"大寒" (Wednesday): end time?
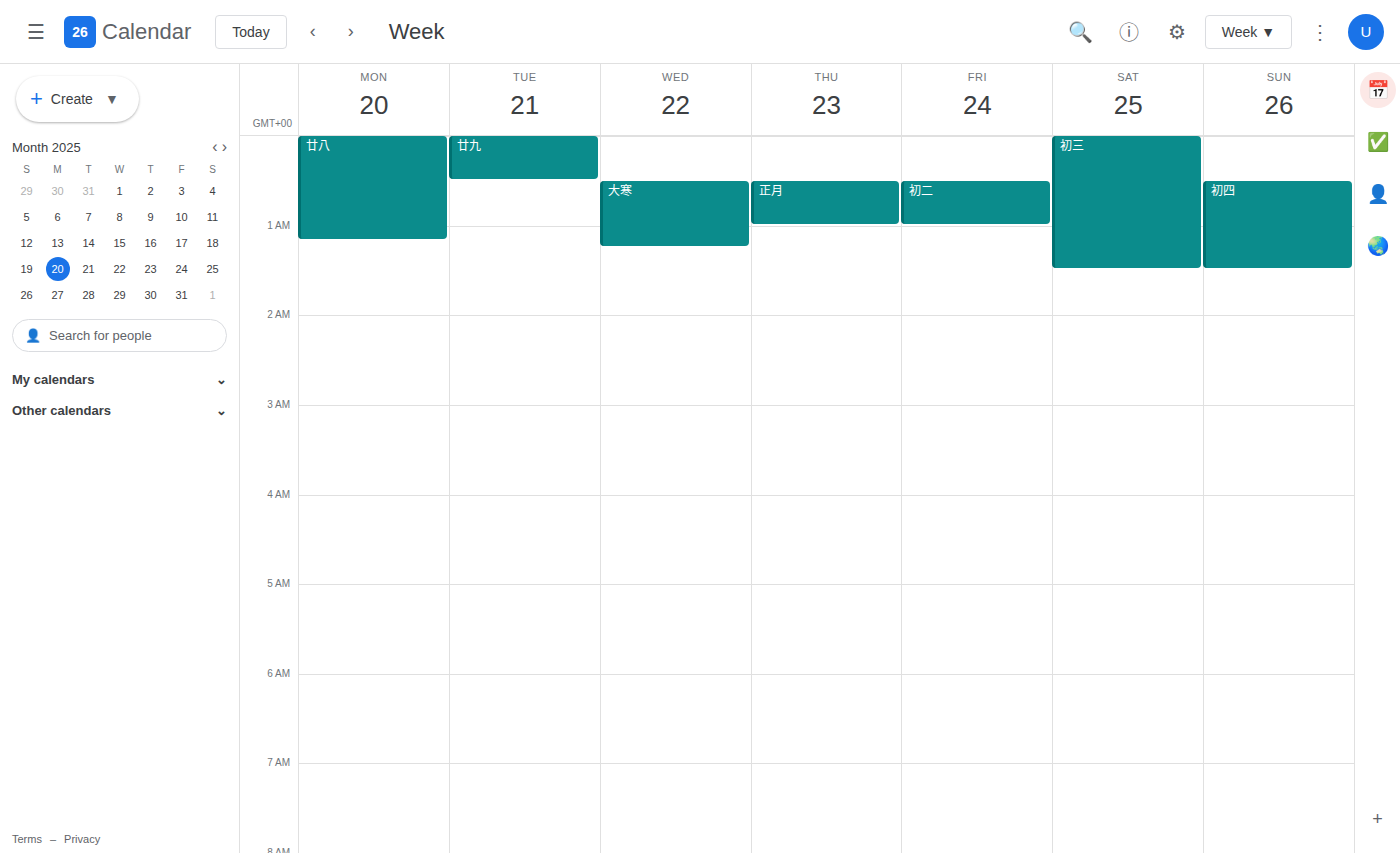
1:15 AM